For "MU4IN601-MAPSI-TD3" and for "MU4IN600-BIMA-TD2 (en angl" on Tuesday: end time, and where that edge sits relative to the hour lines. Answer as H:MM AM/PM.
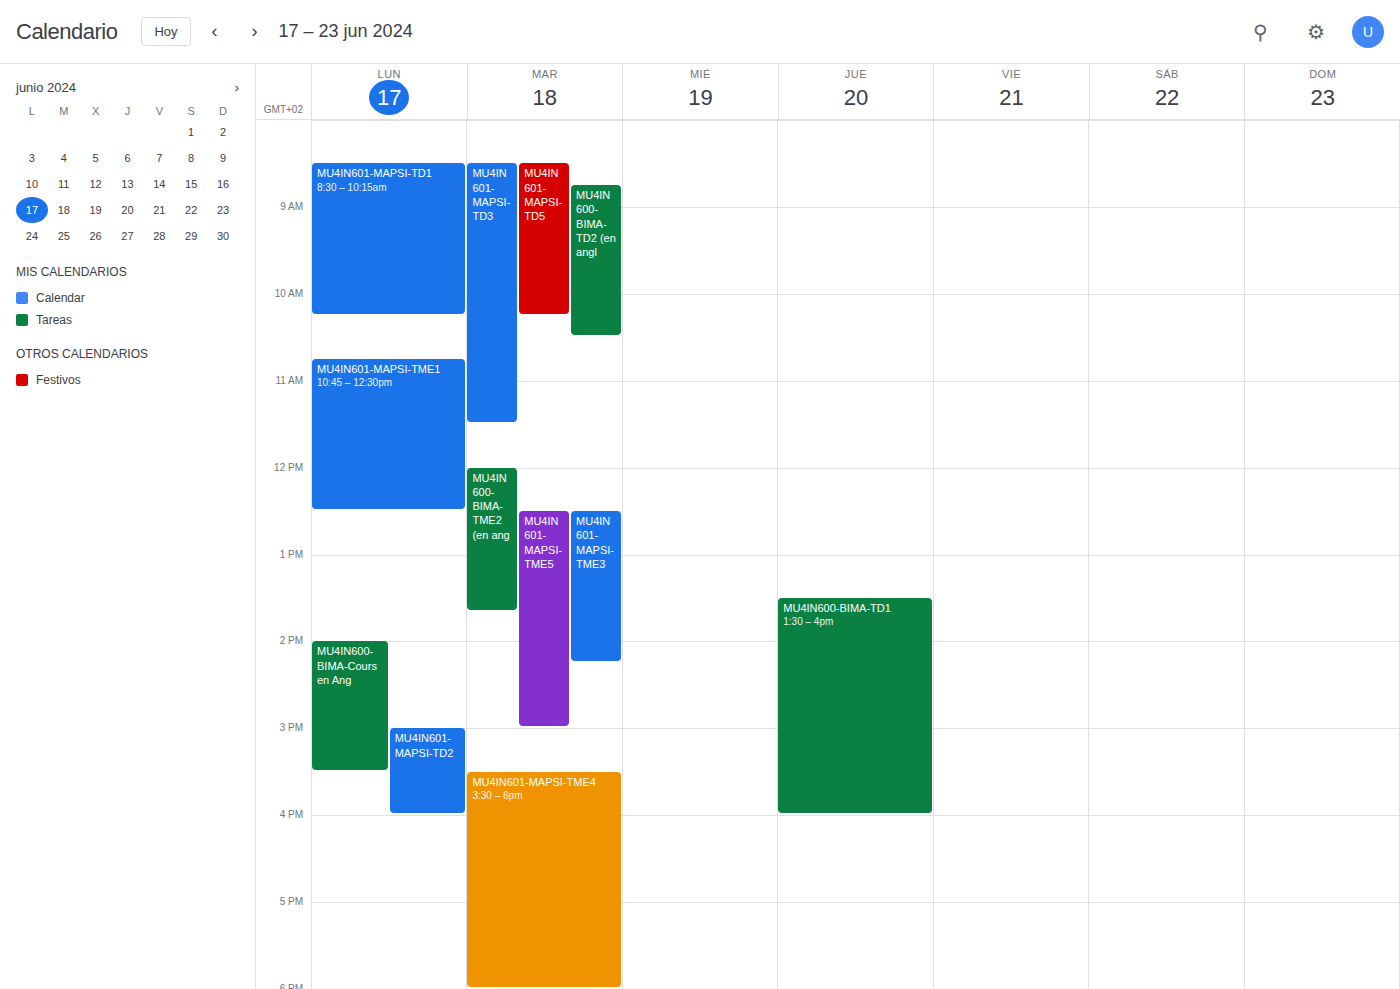
"MU4IN601-MAPSI-TD3": 11:30 AM, halfway between the 11 AM and 12 PM lines. "MU4IN600-BIMA-TD2 (en angl": 10:30 AM, halfway between the 10 AM and 11 AM lines.